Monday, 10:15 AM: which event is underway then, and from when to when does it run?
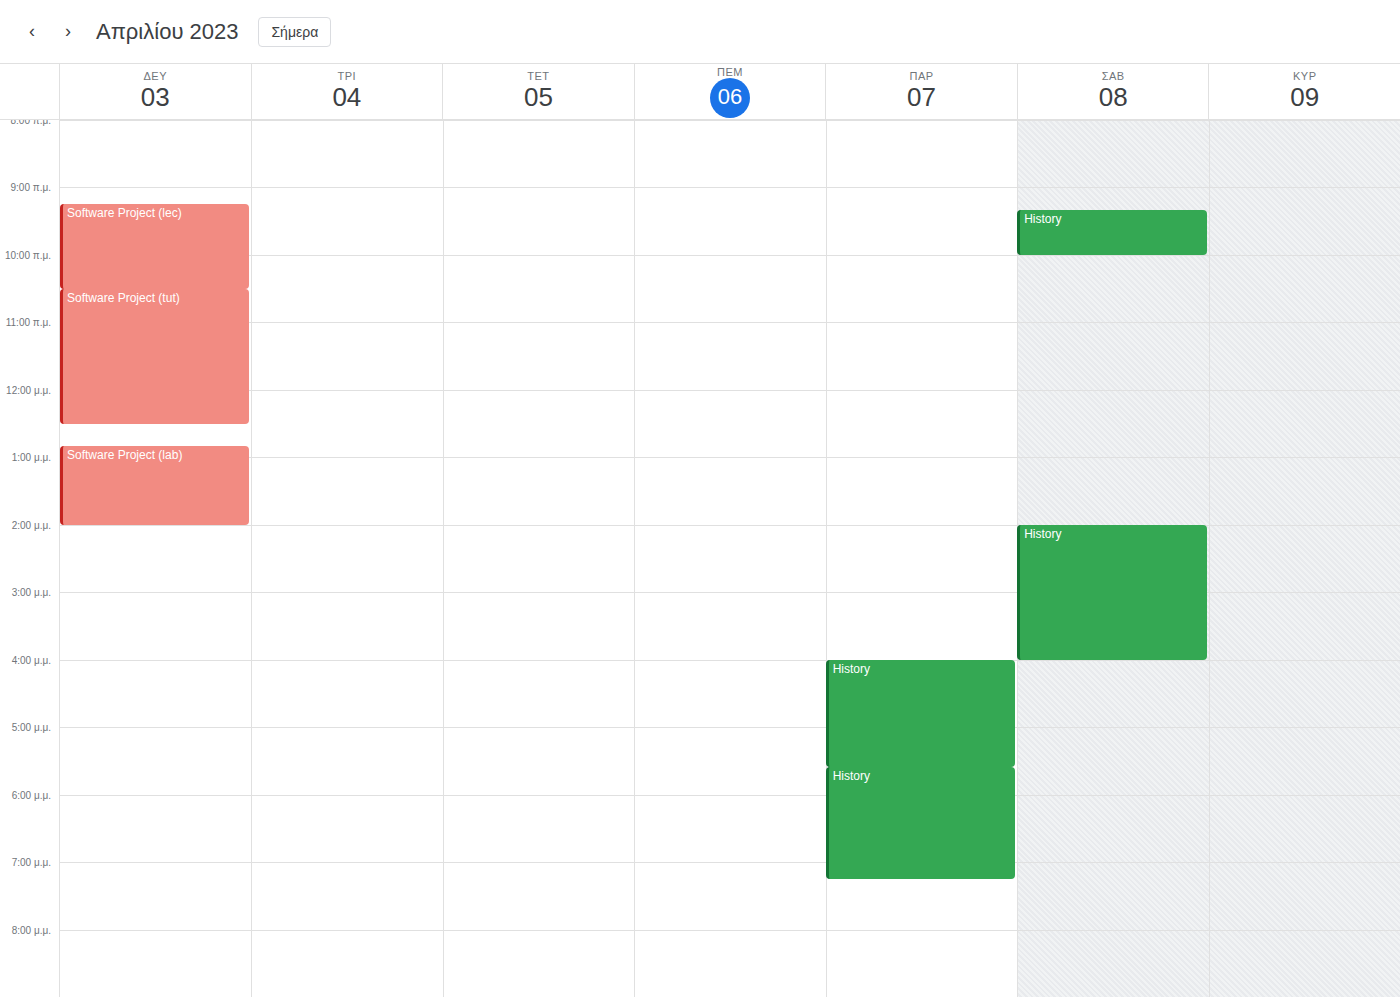
"Software Project (lec)", 9:15 AM to 10:30 AM